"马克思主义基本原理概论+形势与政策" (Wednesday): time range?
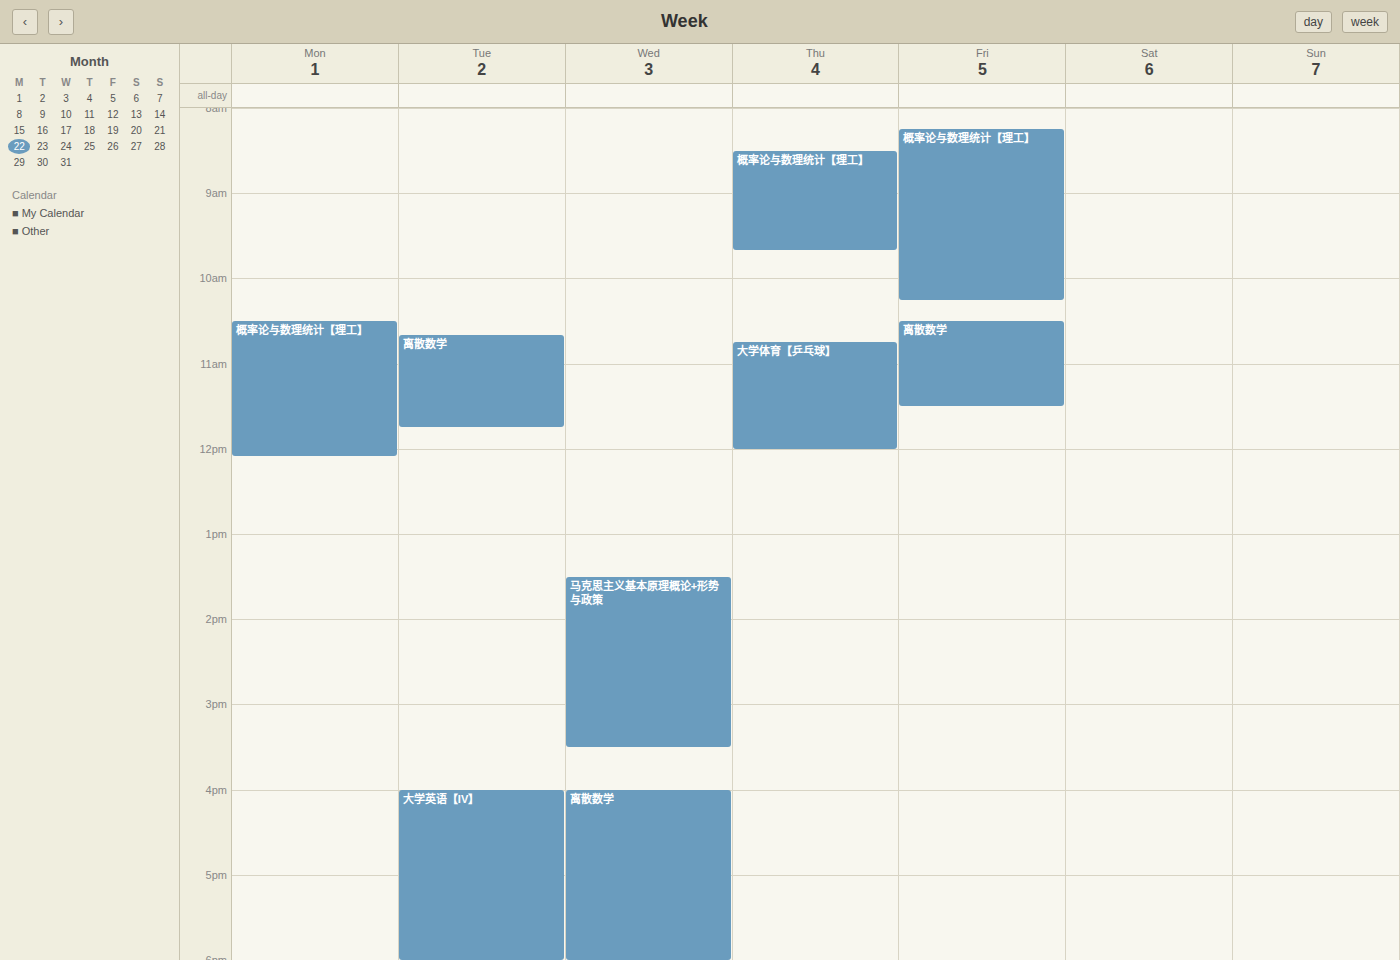
1:30 PM to 3:30 PM